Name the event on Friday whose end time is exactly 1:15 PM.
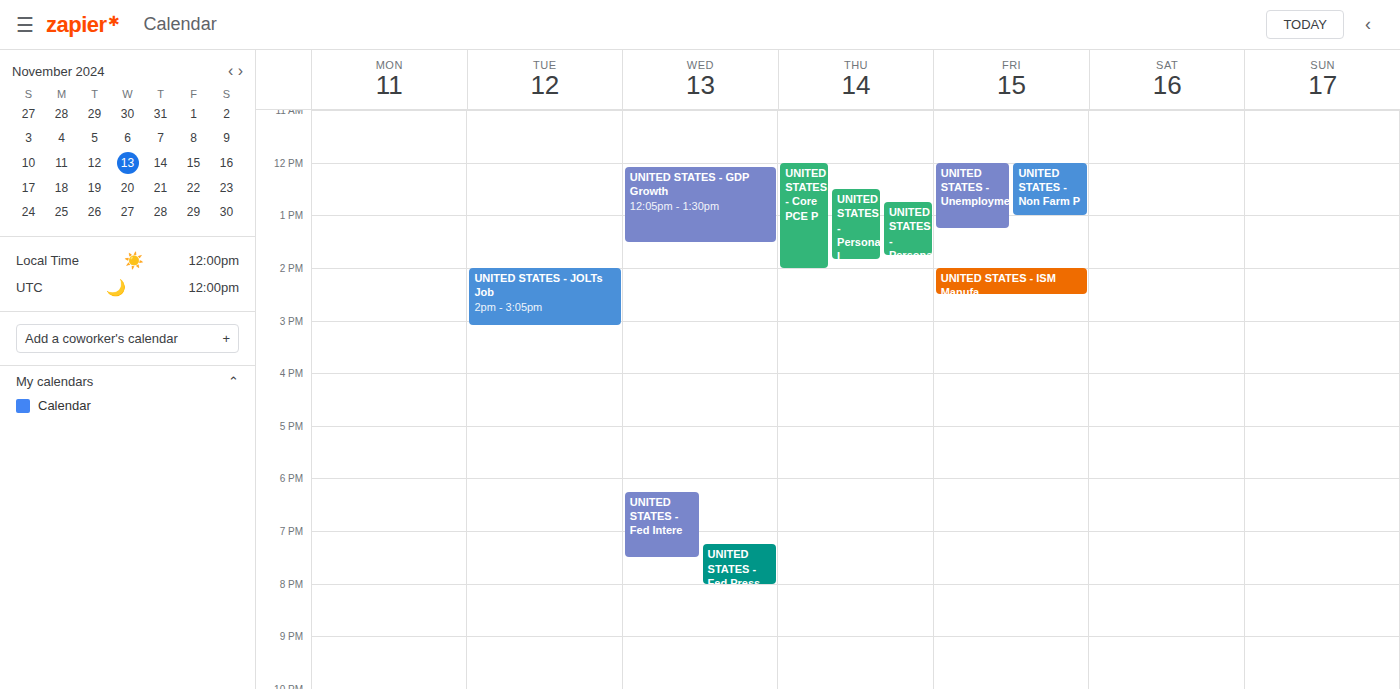
"UNITED STATES - Unemployme"